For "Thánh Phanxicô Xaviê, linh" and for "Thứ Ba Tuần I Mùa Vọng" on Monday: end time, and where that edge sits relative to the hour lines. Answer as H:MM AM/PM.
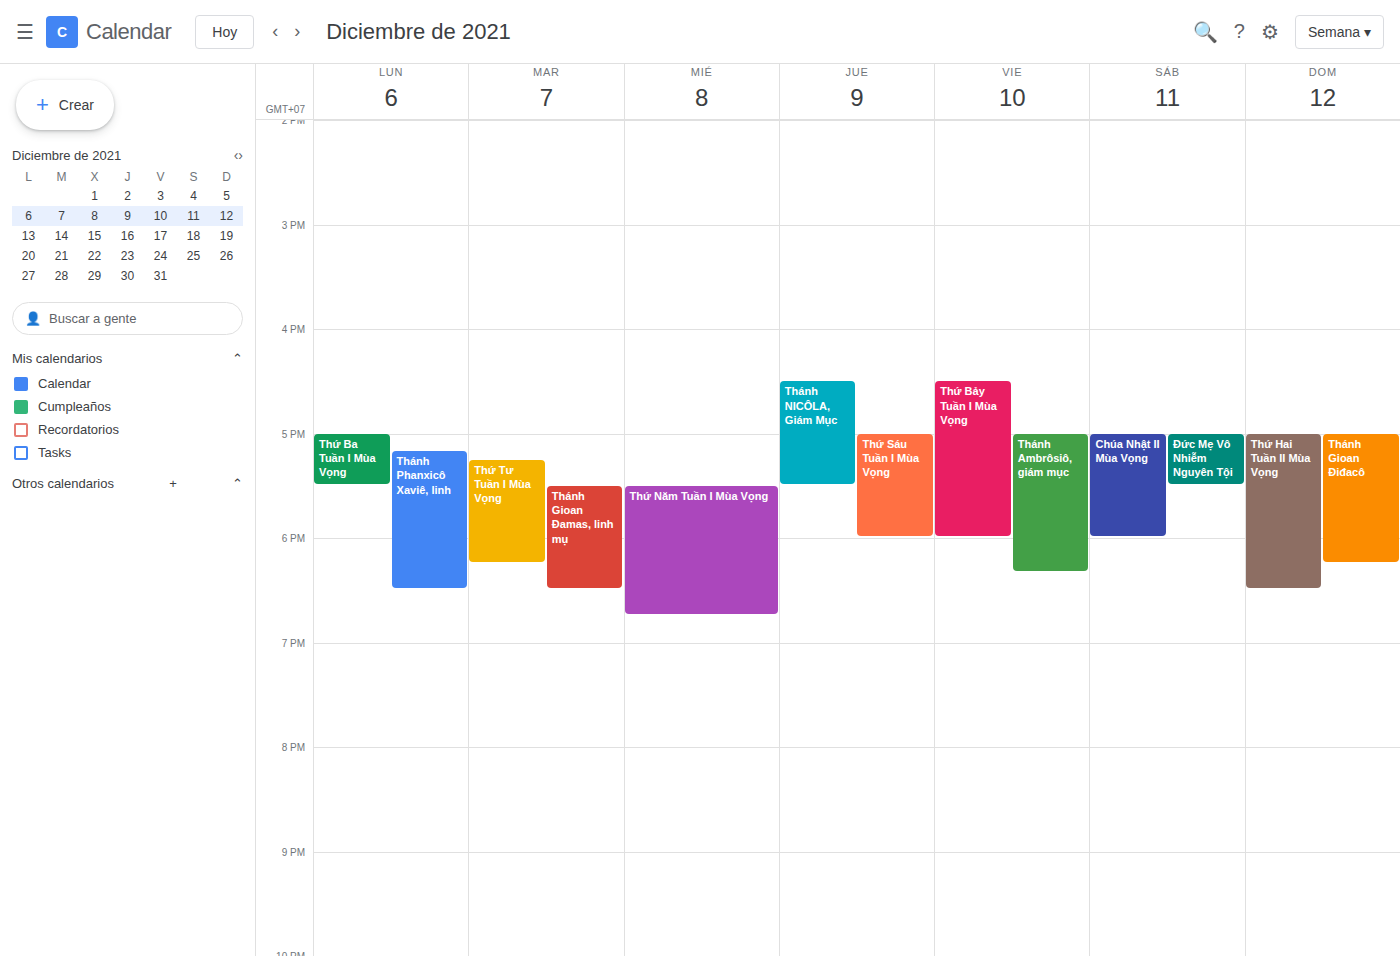
"Thánh Phanxicô Xaviê, linh": 6:30 PM, halfway between the 6 PM and 7 PM lines. "Thứ Ba Tuần I Mùa Vọng": 5:30 PM, halfway between the 5 PM and 6 PM lines.